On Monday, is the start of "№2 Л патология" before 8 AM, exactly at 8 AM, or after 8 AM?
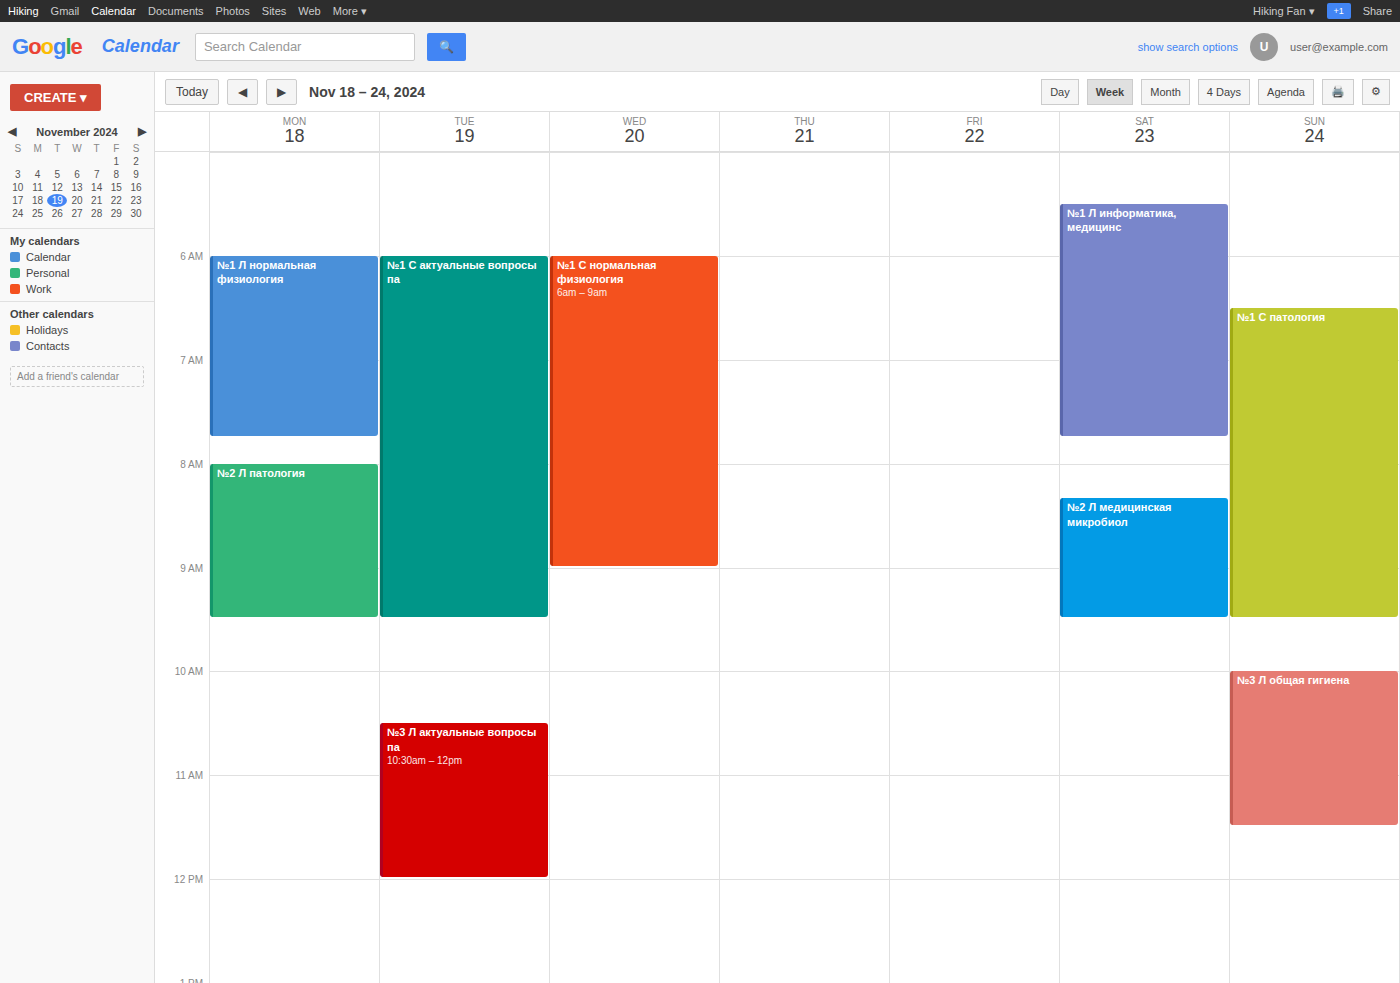
8:00 AM -- exactly at 8 AM, on the 8 AM line.